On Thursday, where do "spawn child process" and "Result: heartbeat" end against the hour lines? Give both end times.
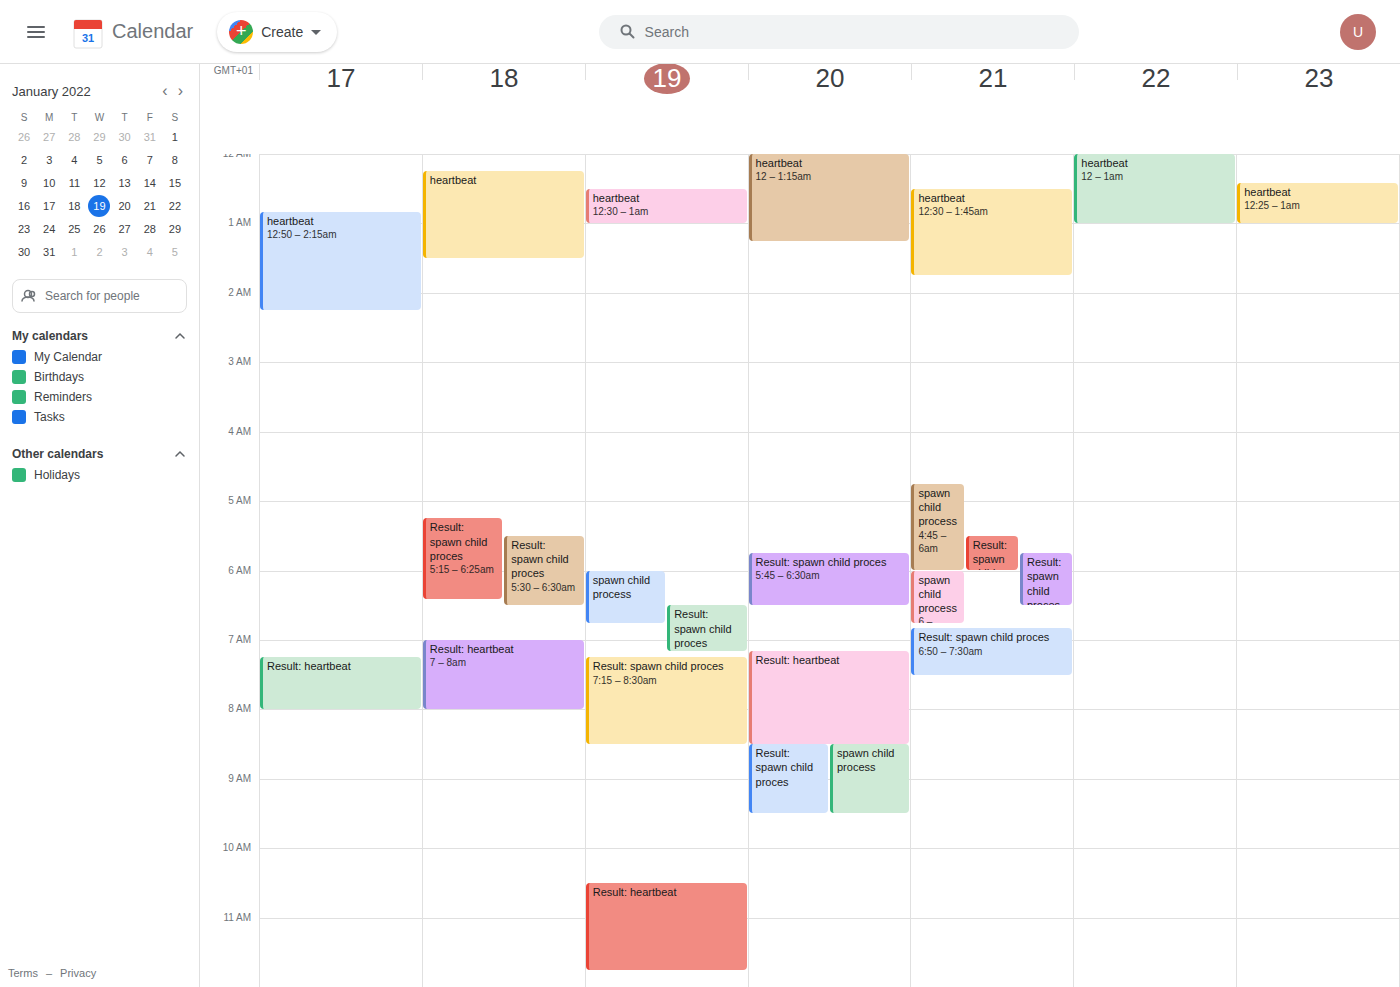
"spawn child process": 9:30 AM, halfway between the 9 AM and 10 AM lines. "Result: heartbeat": 8:30 AM, halfway between the 8 AM and 9 AM lines.